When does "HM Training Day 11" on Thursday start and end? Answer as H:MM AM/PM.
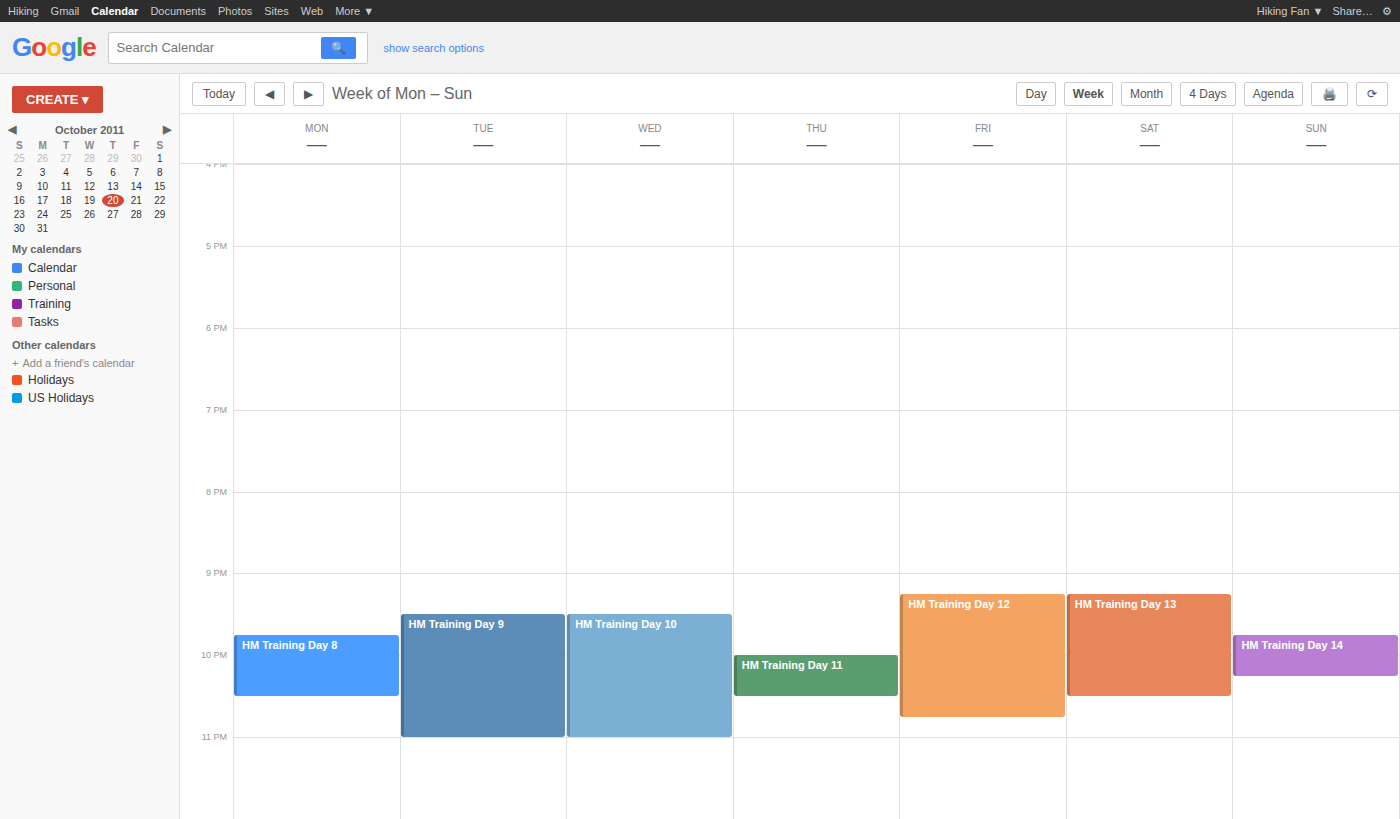
10:00 PM to 10:30 PM